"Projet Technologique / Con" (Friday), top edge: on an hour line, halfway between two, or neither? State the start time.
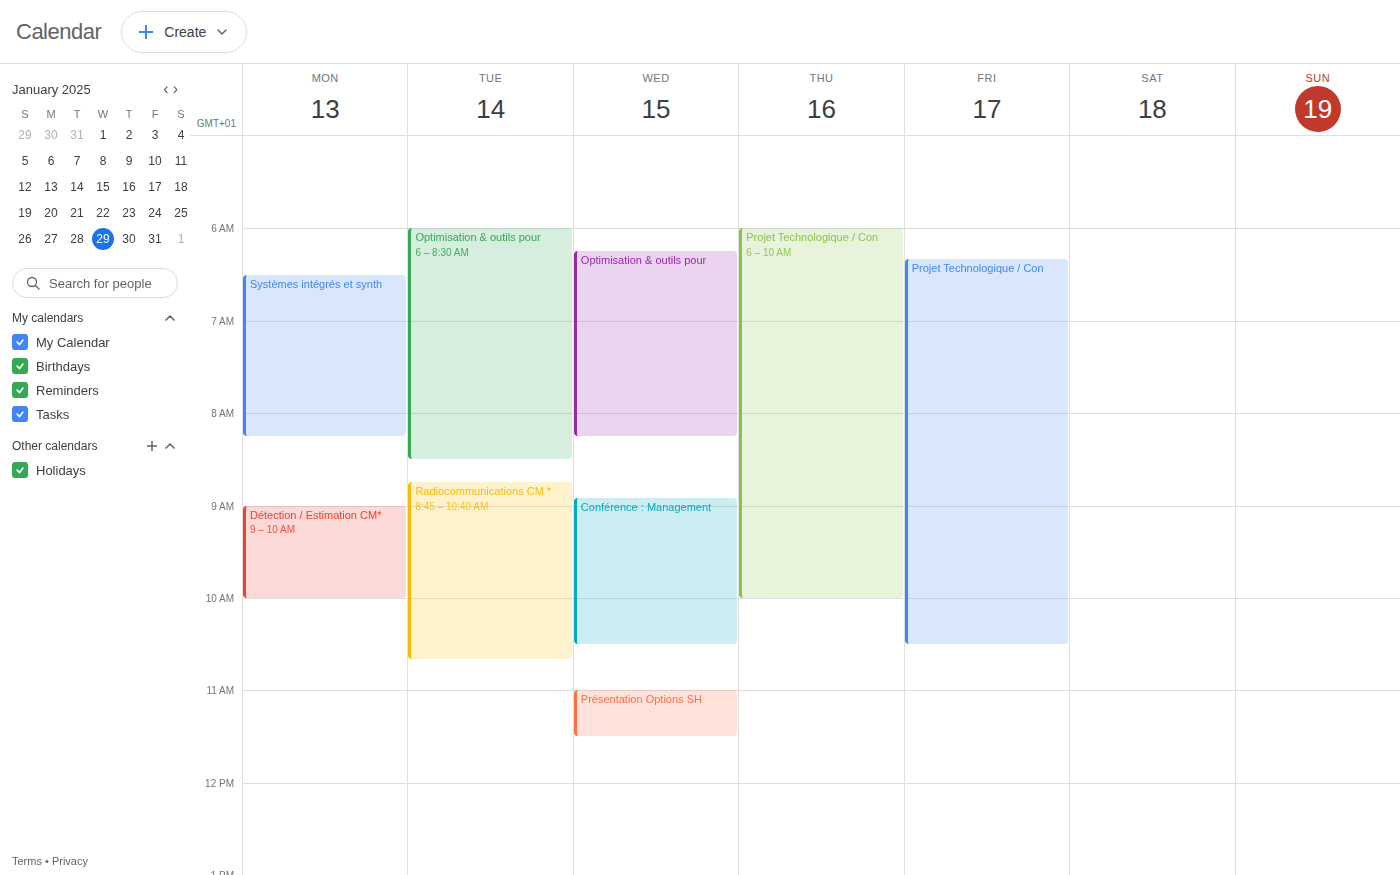
6:20 AM -- neither: 20 minutes below the 6 AM line and 40 minutes above the 7 AM line.